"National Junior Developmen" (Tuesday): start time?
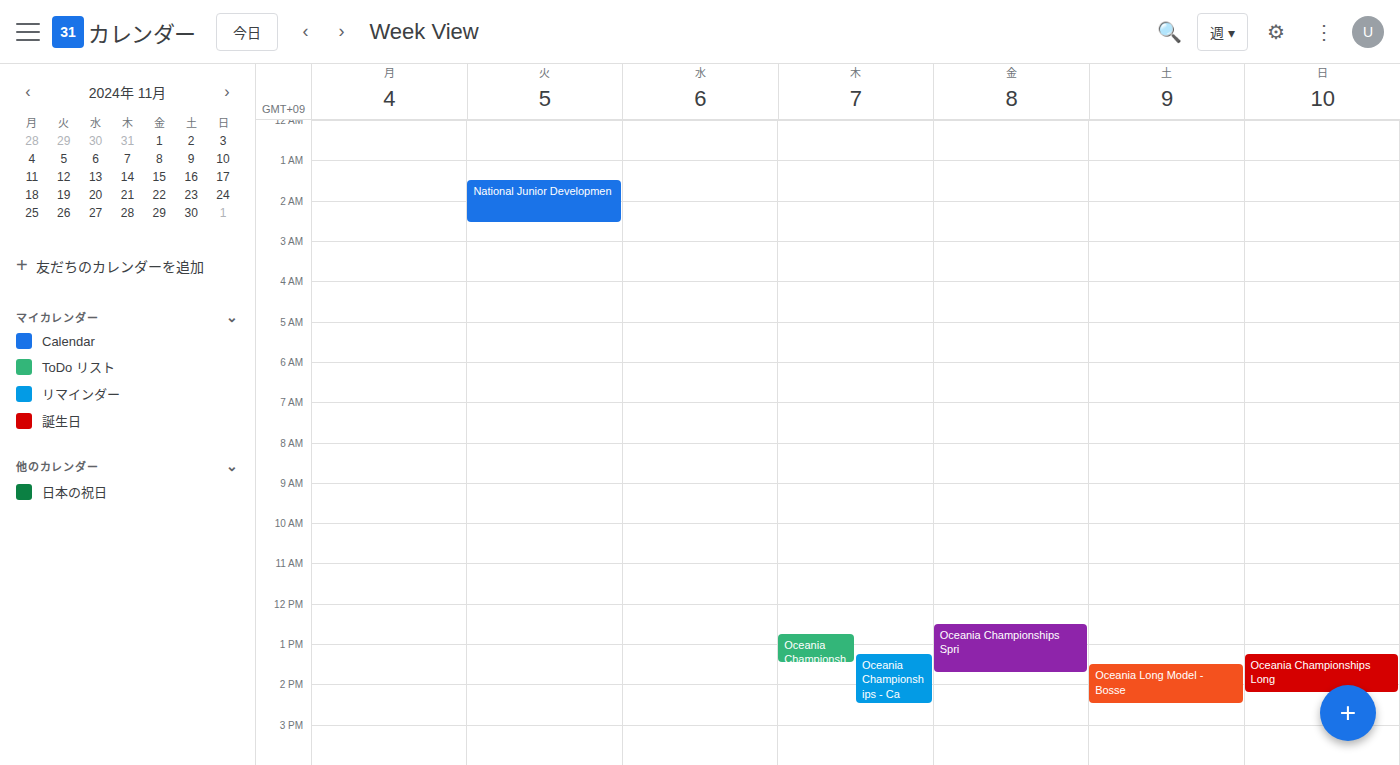
1:30 AM